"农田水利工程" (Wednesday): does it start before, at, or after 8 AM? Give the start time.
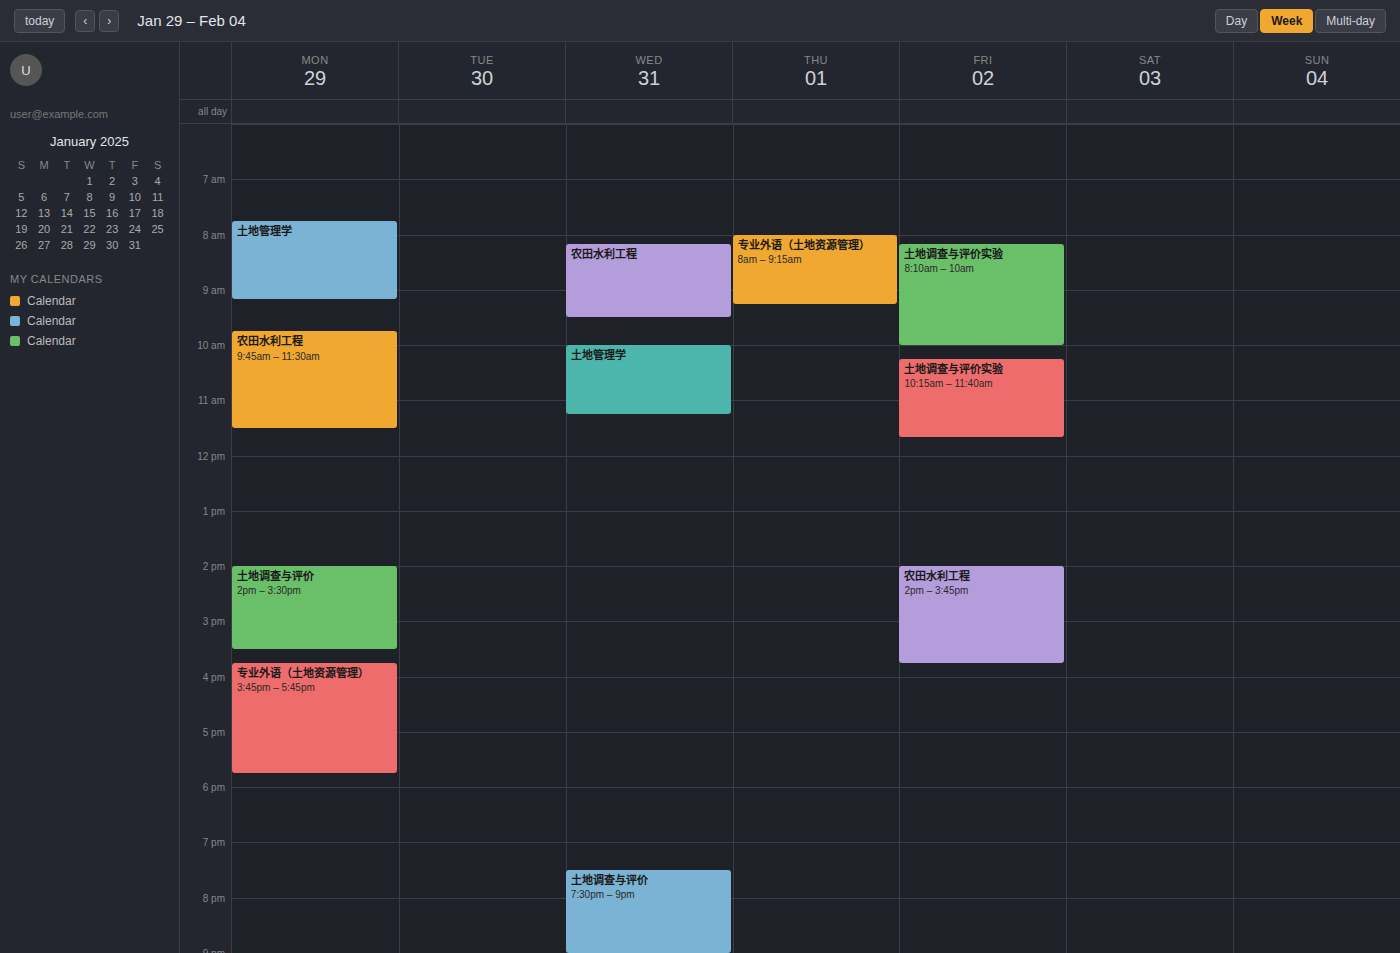
8:10 AM -- after 8 AM, 10 minutes below the 8 AM line.